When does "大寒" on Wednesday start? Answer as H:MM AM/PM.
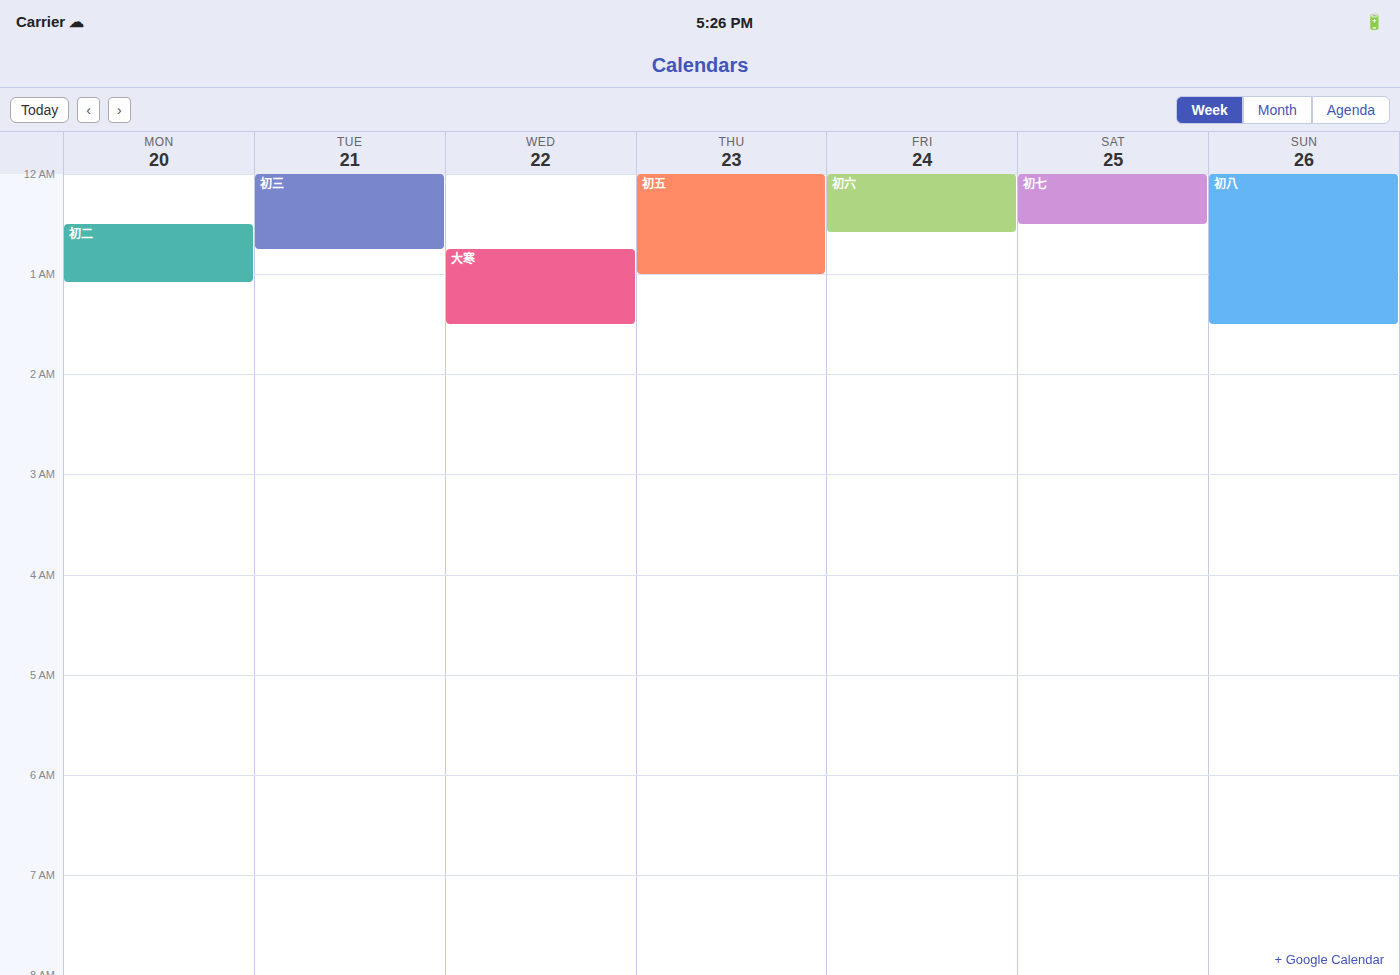
12:45 AM